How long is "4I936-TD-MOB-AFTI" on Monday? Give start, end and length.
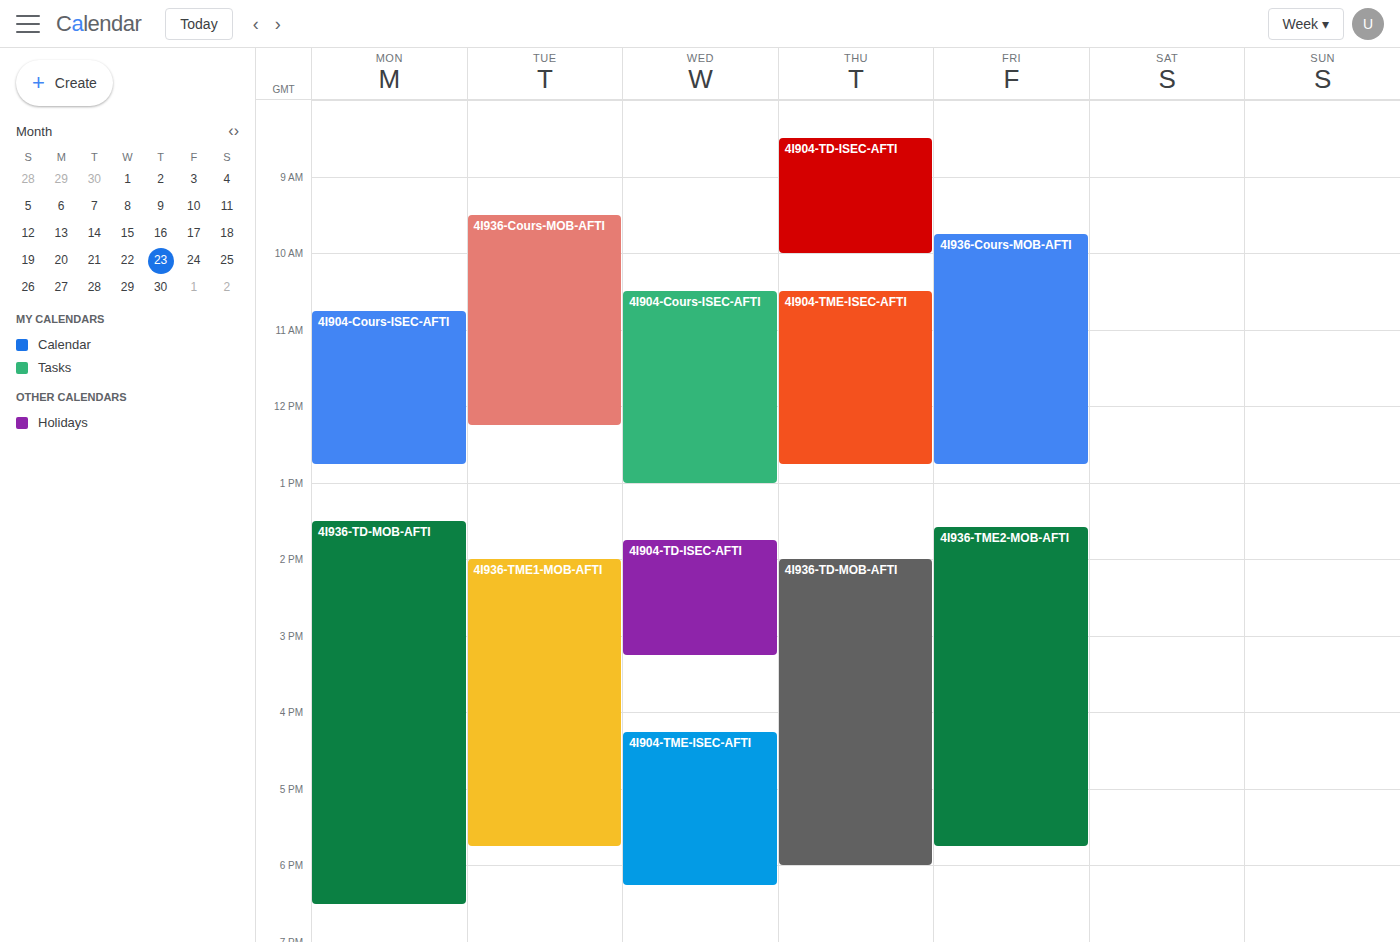
1:30 PM to 6:30 PM, 5 hours